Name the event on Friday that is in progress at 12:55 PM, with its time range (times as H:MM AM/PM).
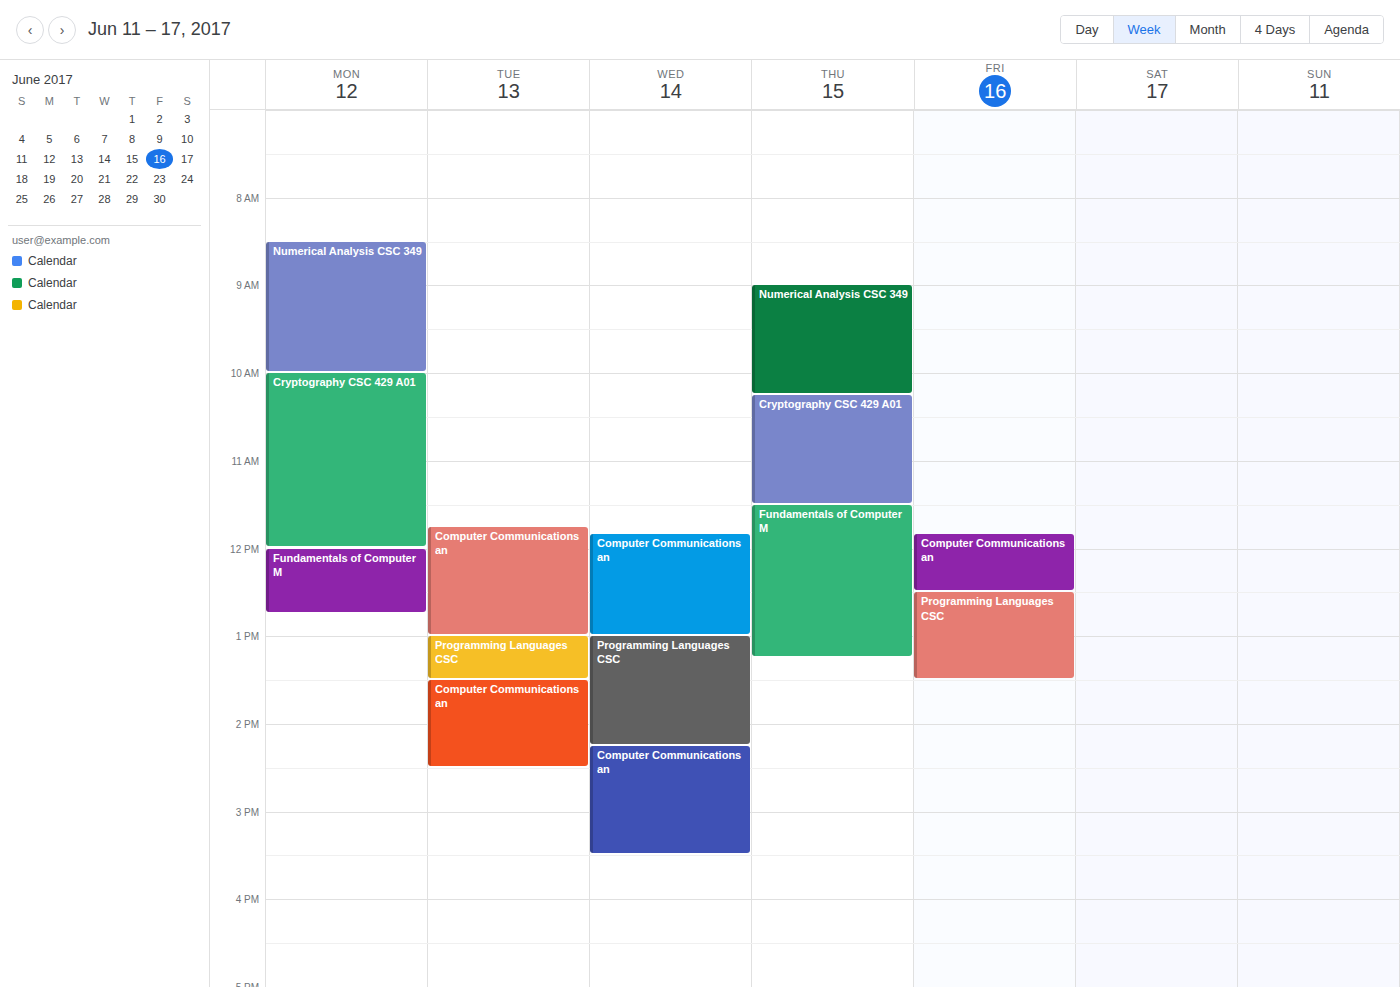
"Programming Languages CSC", 12:30 PM to 1:30 PM